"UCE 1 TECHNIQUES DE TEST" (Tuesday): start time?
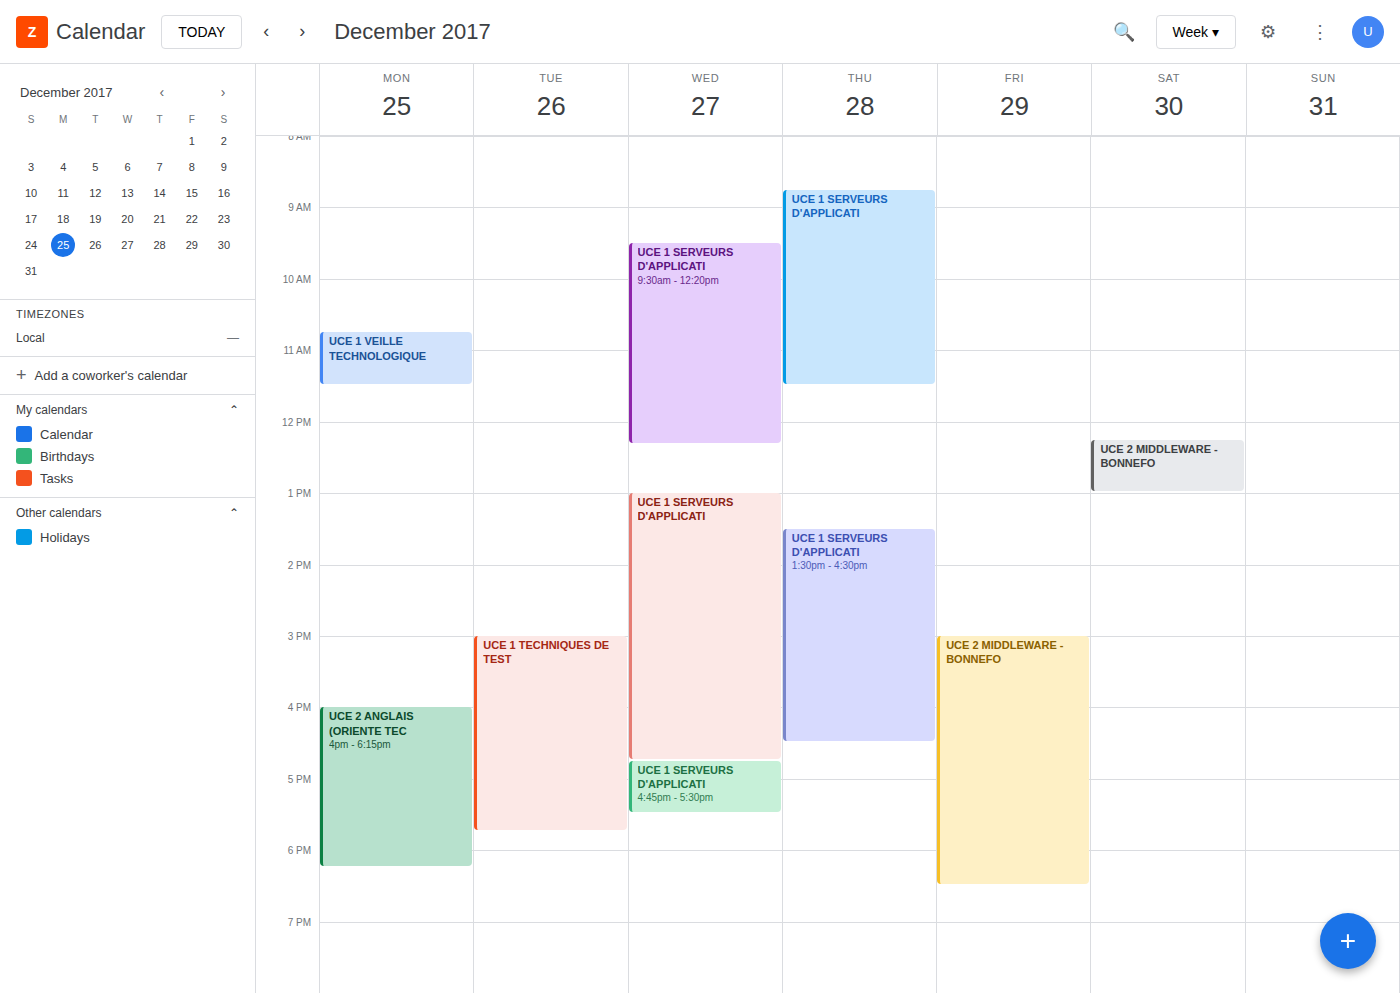
15:00